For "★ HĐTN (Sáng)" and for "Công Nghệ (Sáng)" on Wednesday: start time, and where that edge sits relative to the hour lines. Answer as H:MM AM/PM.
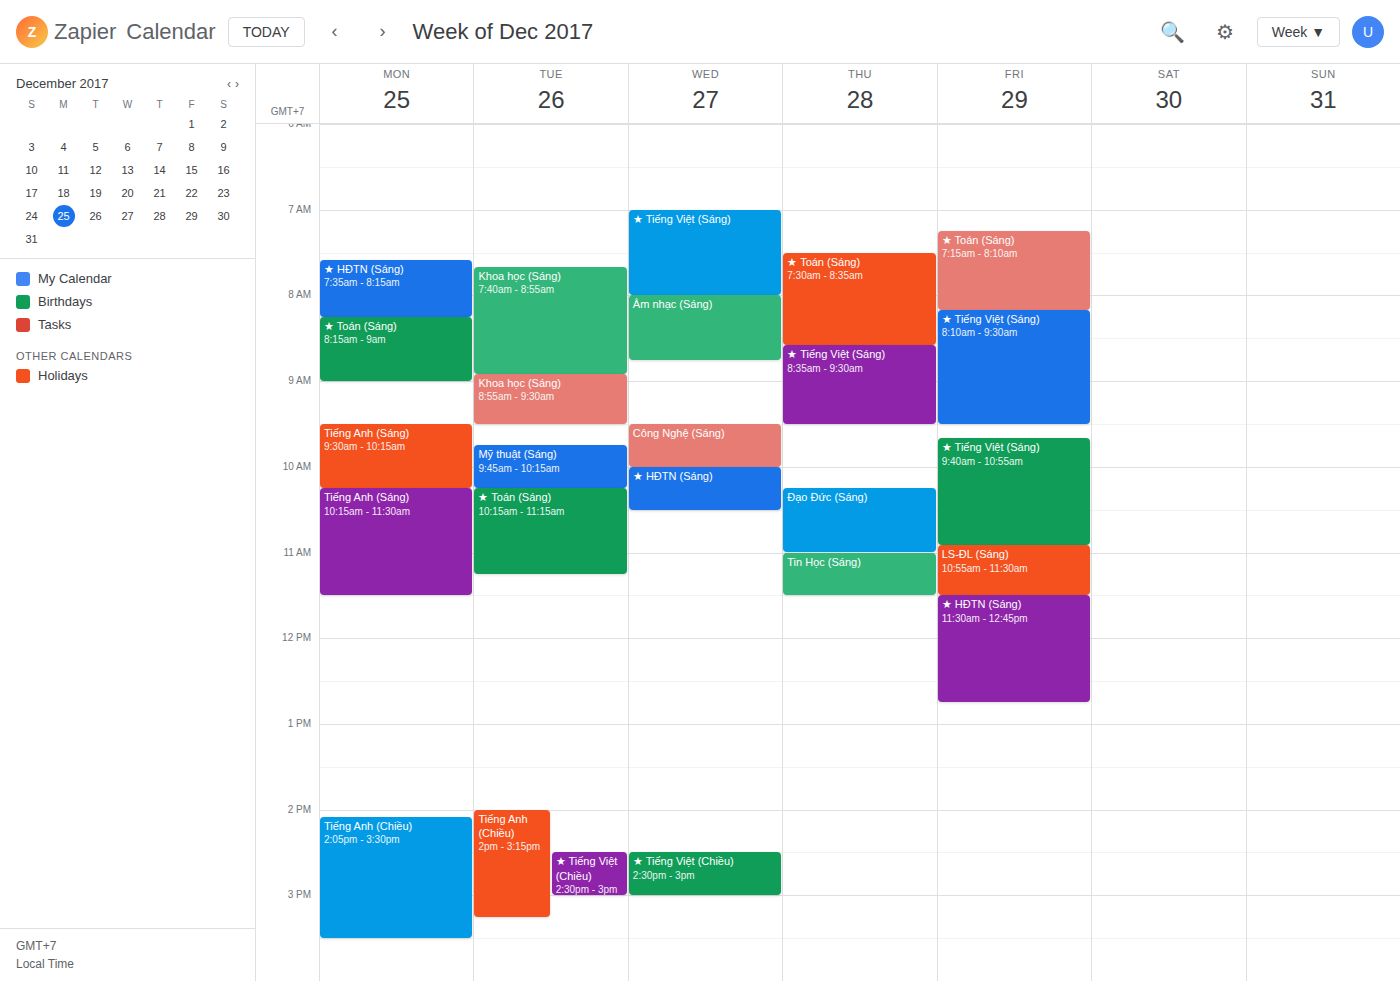
"★ HĐTN (Sáng)": 10:00 AM, exactly on the 10 AM line. "Công Nghệ (Sáng)": 9:30 AM, halfway between the 9 AM and 10 AM lines.